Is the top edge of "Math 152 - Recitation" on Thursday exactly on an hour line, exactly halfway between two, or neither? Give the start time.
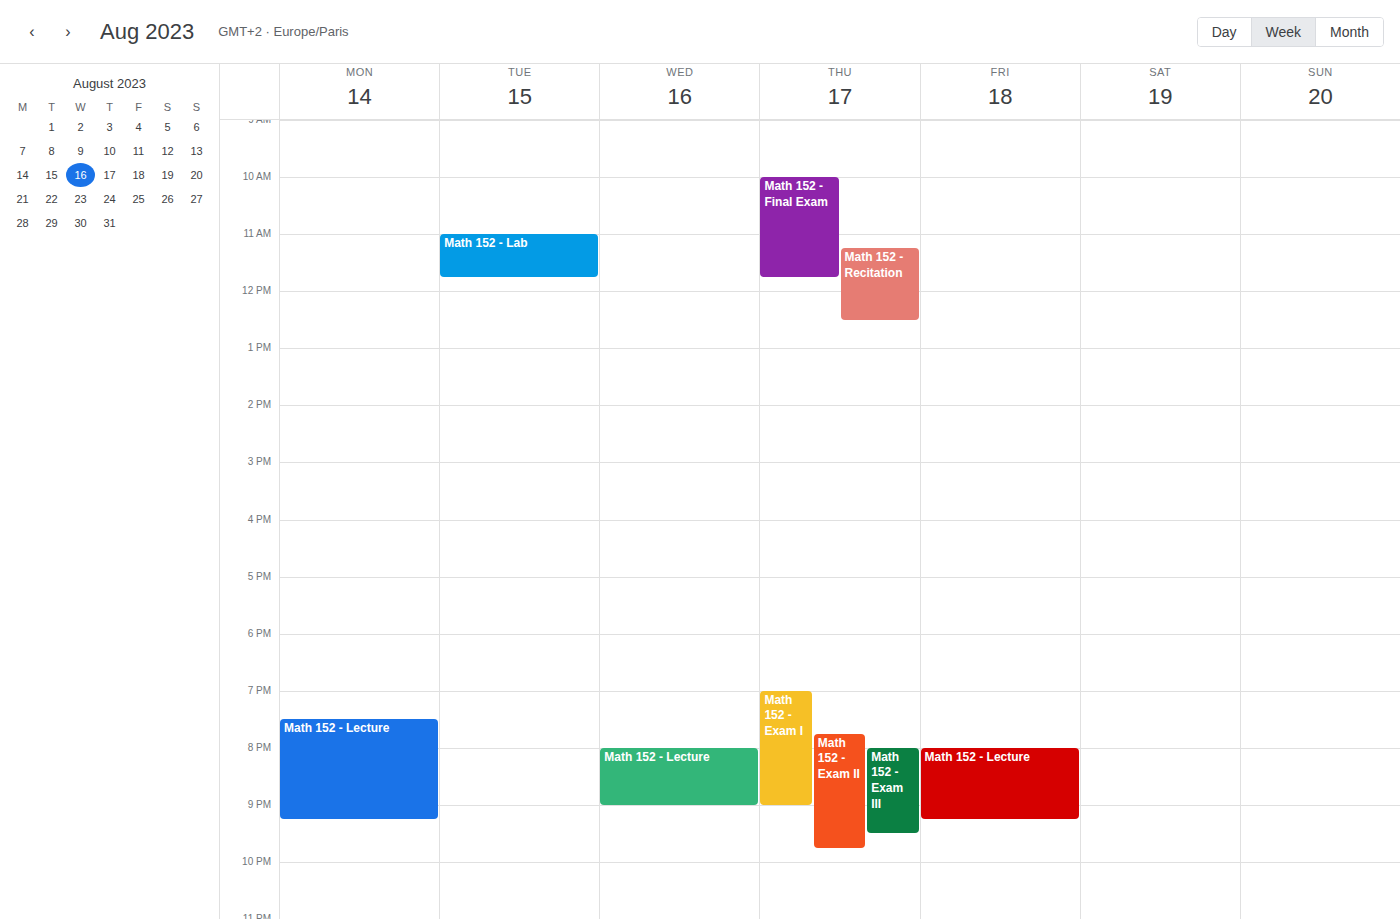
11:15 AM -- neither: a quarter of the way from the 11 AM line to the 12 PM line.